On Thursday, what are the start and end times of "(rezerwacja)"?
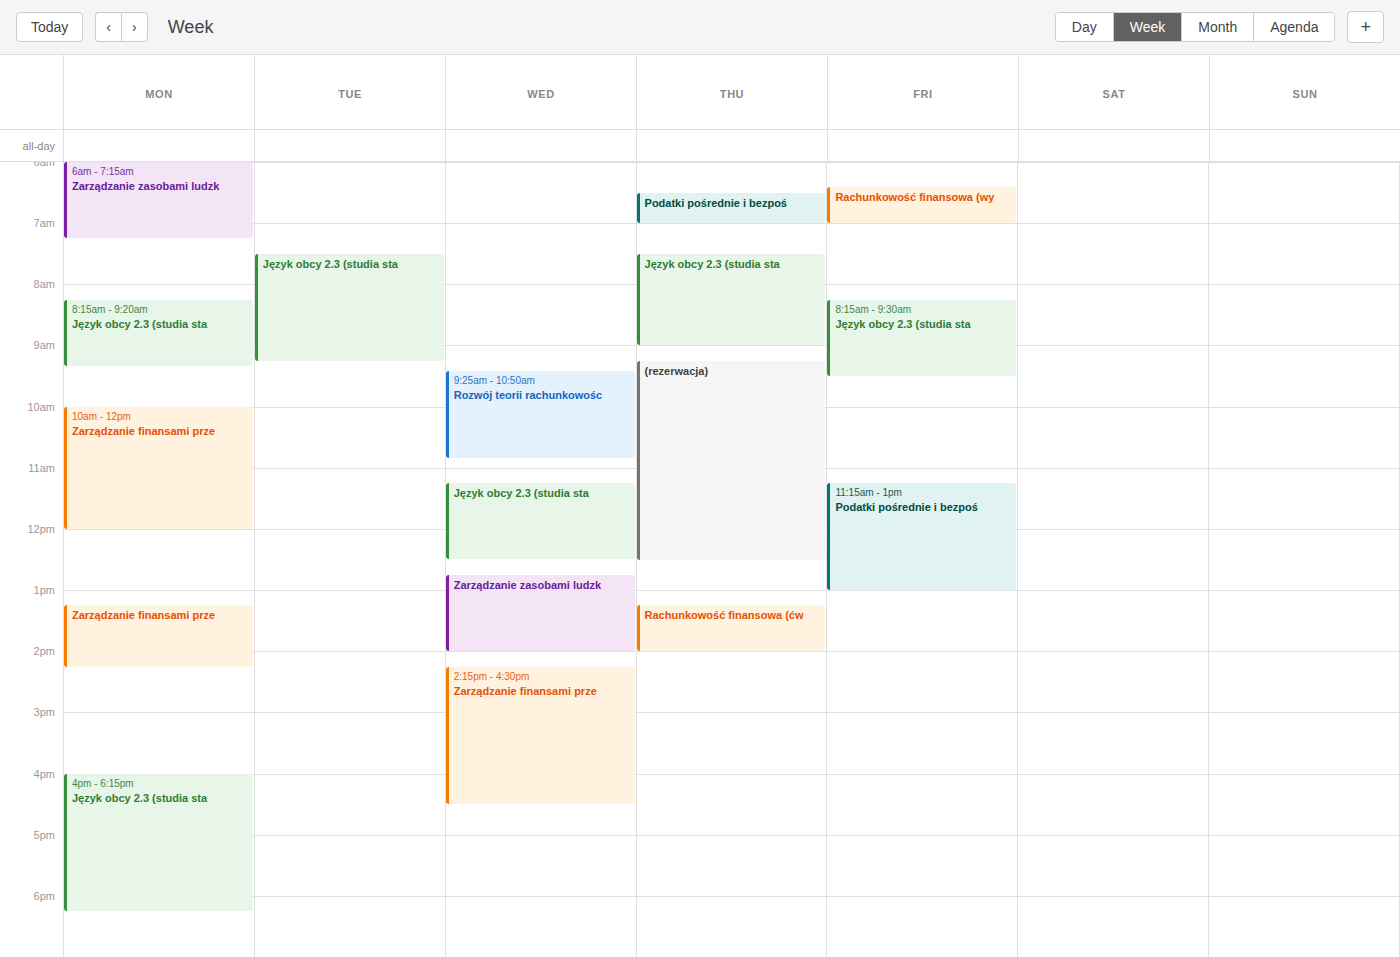
09:15 to 12:30